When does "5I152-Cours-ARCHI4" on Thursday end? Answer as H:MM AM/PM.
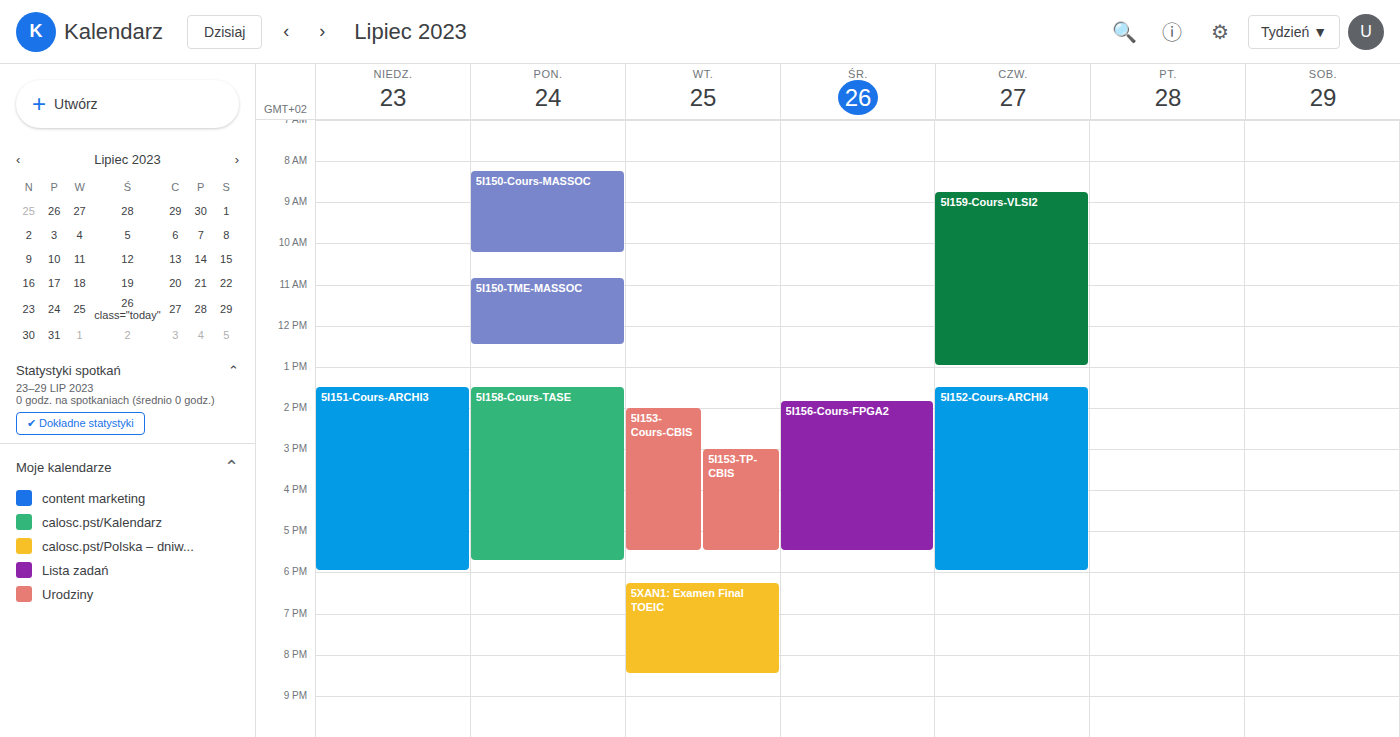
6:00 PM